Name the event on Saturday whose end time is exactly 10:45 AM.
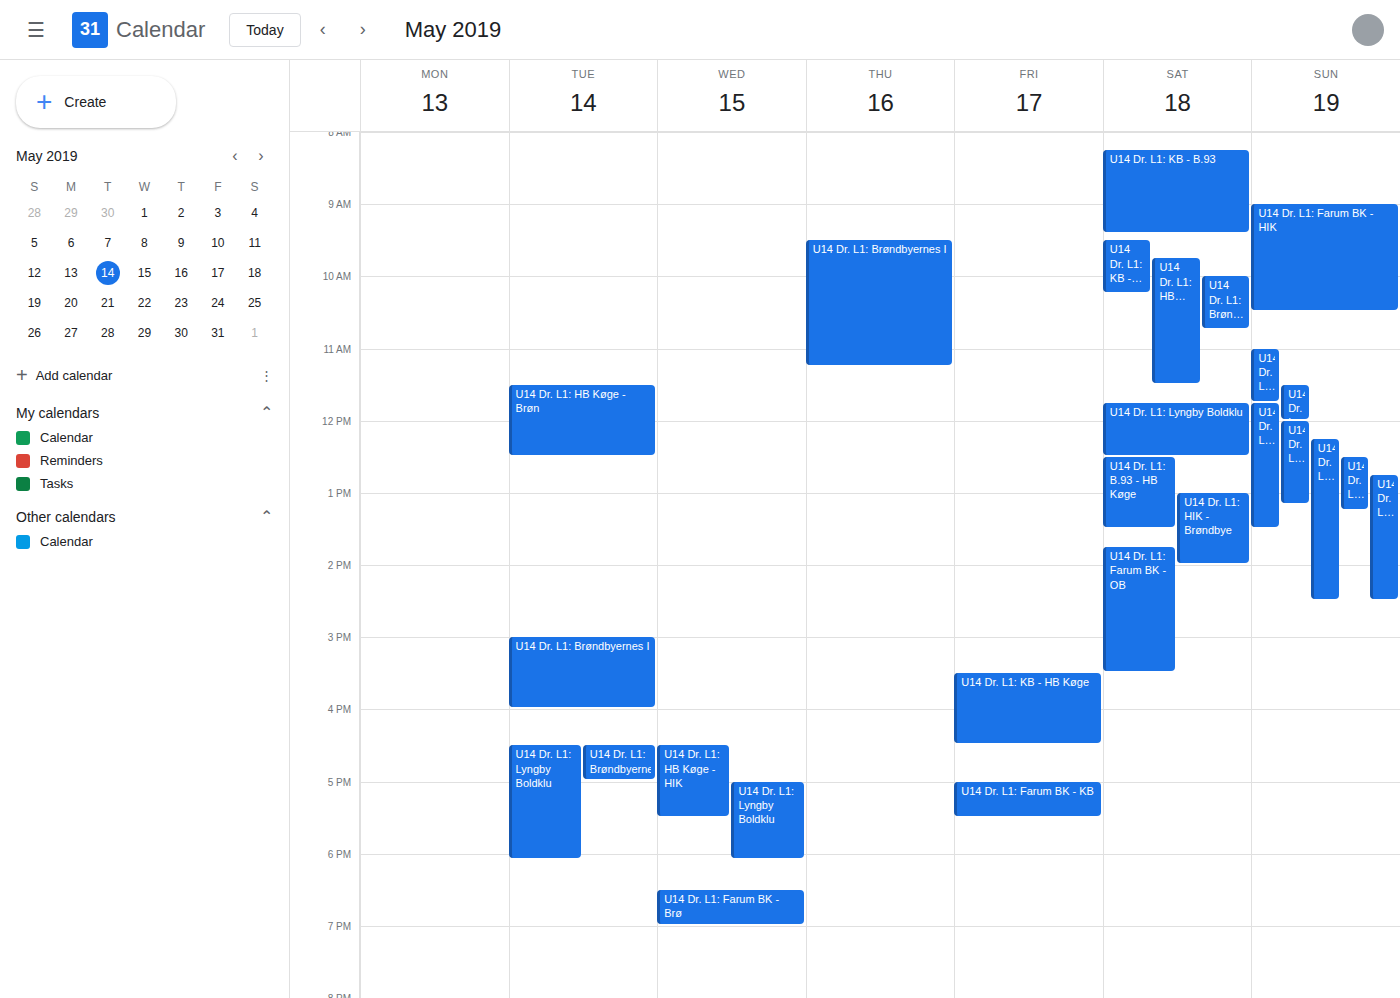
"U14 Dr. L1: Brøndbyernes I"